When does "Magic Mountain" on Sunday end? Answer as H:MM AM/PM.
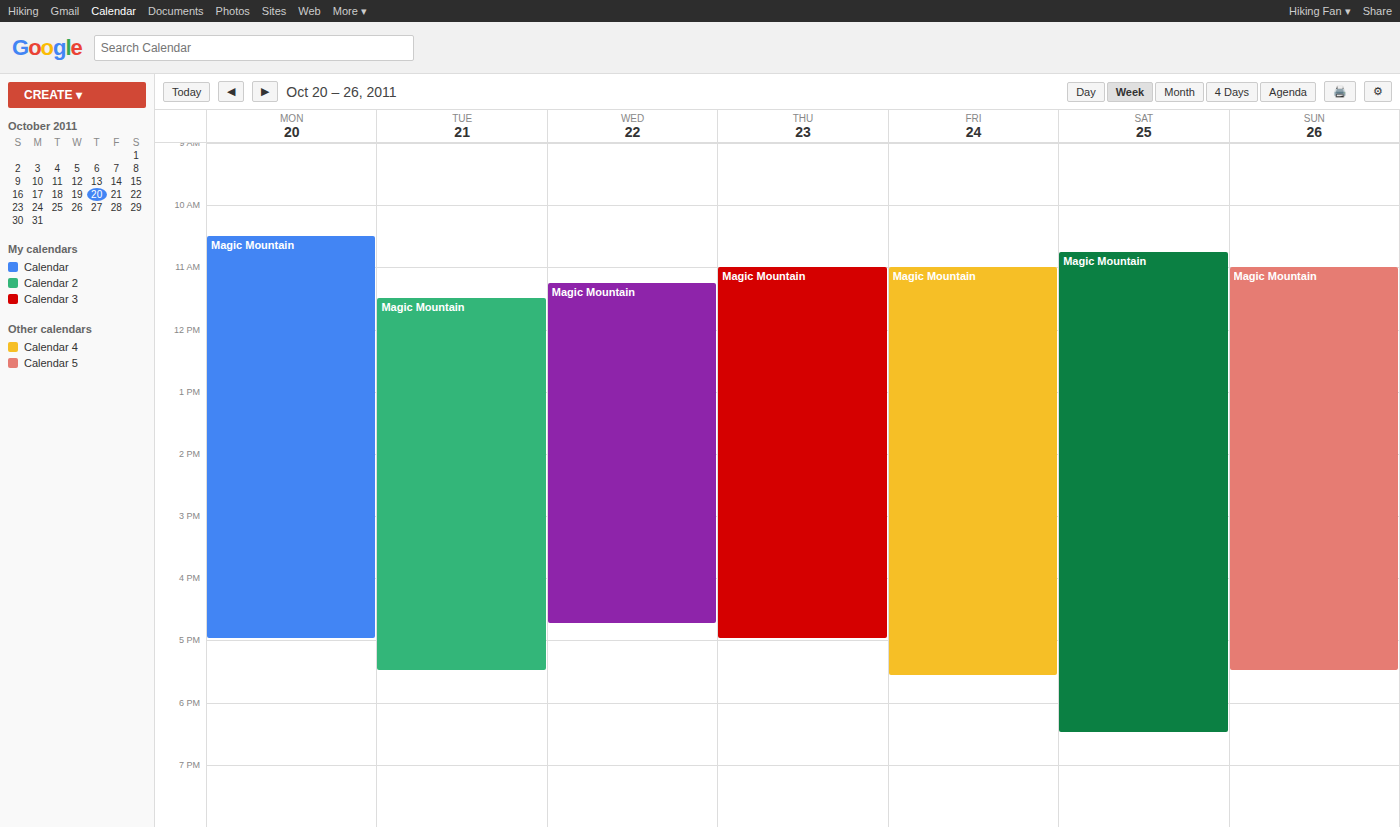
5:30 PM